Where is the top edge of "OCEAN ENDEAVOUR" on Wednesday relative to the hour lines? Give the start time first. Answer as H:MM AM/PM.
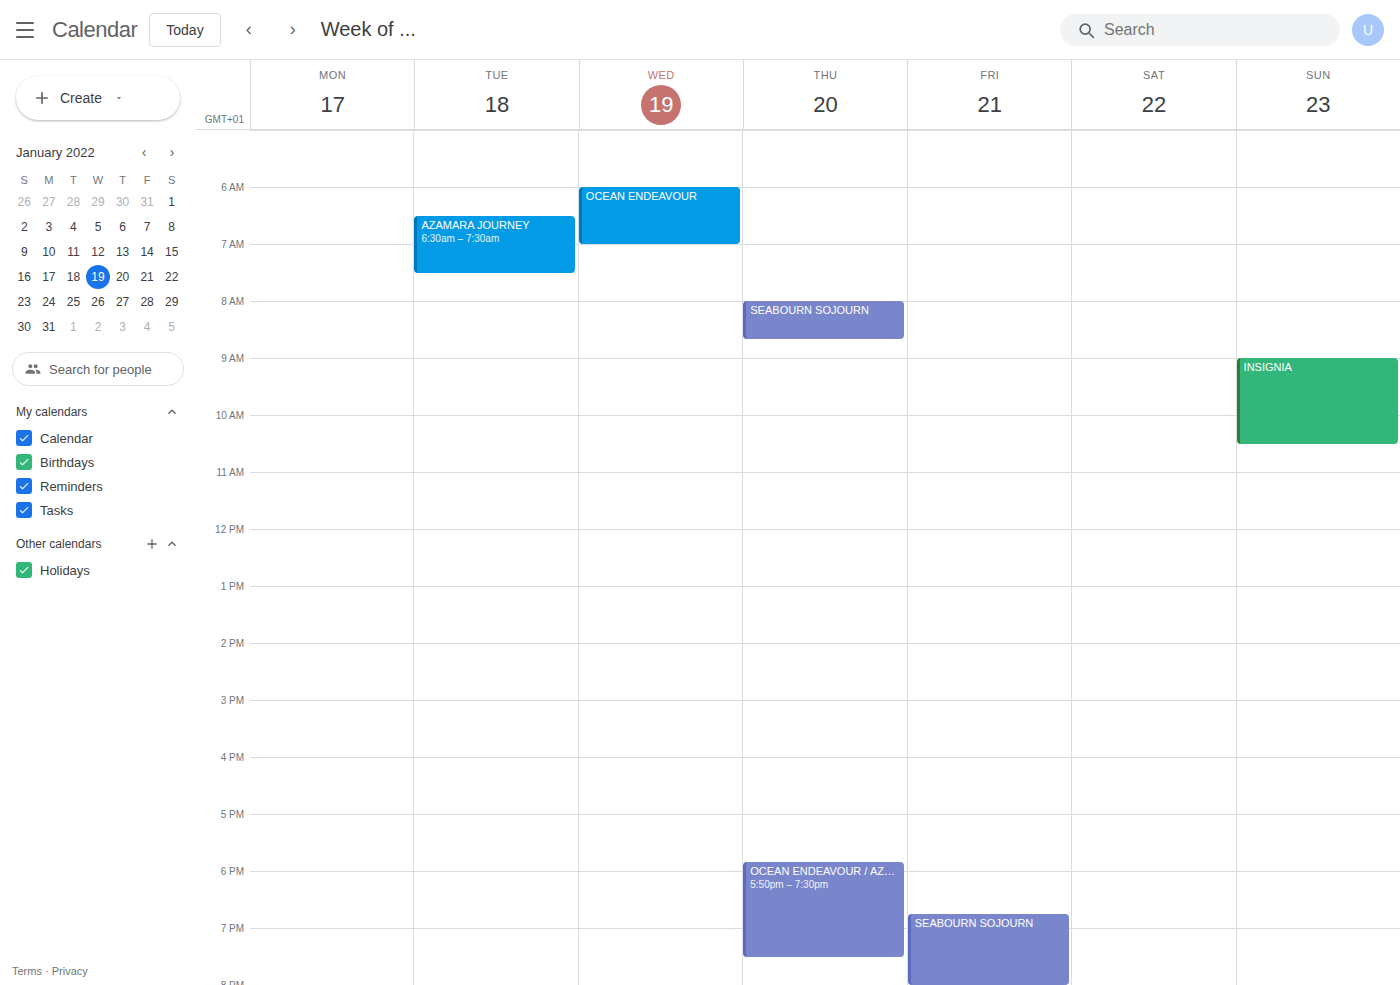
6:00 AM -- exactly on the 6 AM line.